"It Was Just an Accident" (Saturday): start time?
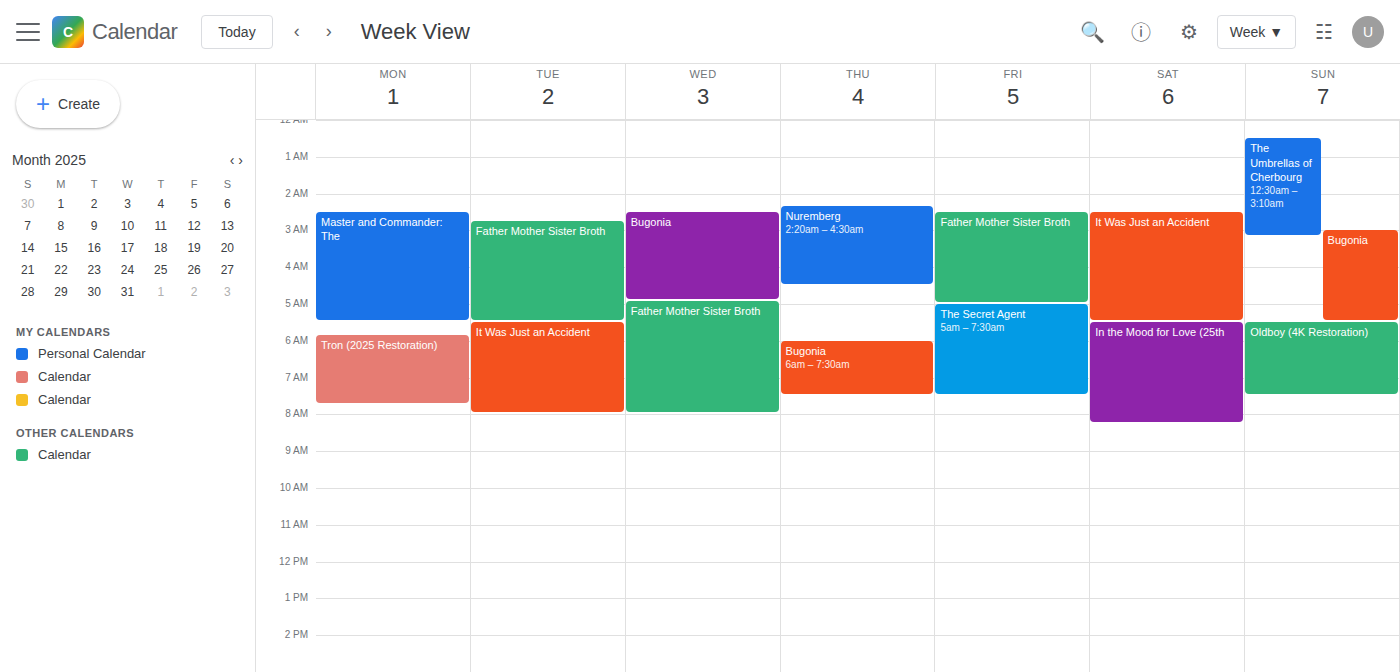
2:30 AM